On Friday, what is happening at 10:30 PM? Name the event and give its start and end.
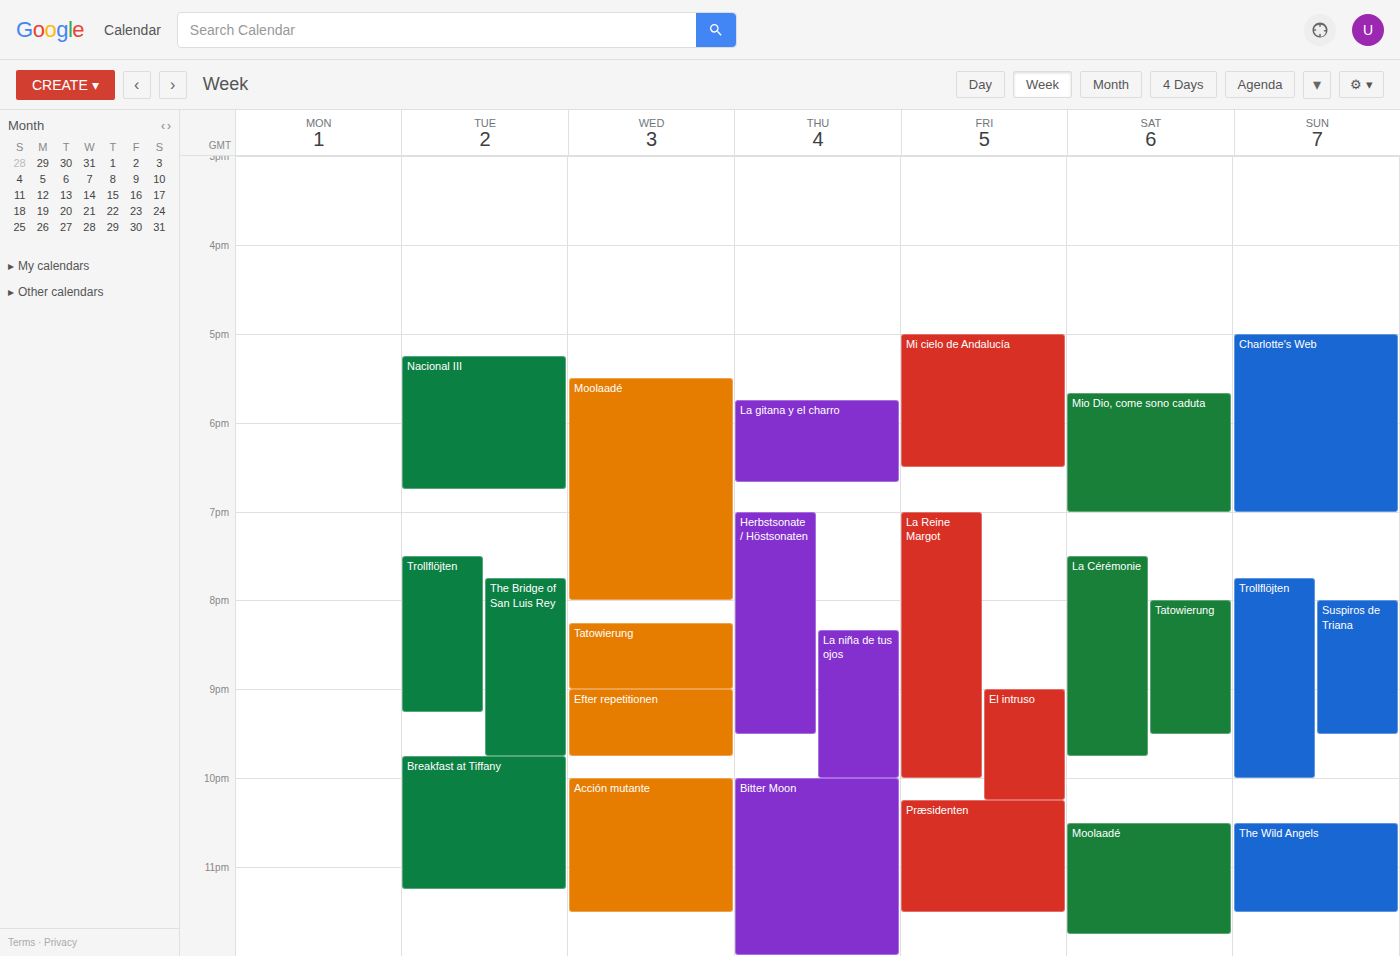
"Præsidenten", 10:15 PM to 11:30 PM